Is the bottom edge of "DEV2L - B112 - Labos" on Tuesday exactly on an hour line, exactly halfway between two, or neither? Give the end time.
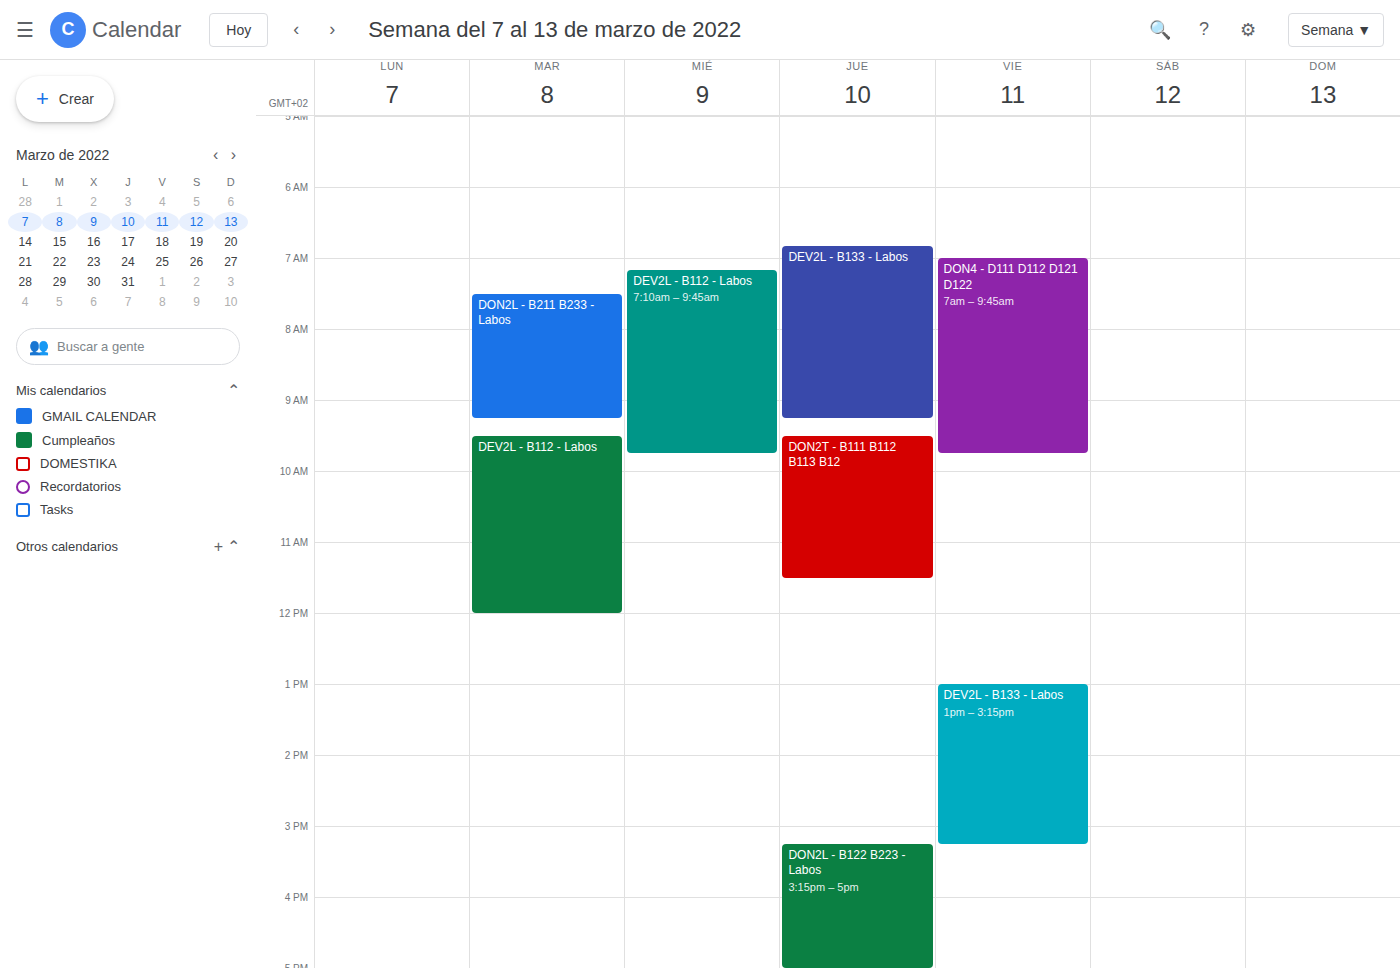
12:00 PM -- exactly on the 12 PM line.